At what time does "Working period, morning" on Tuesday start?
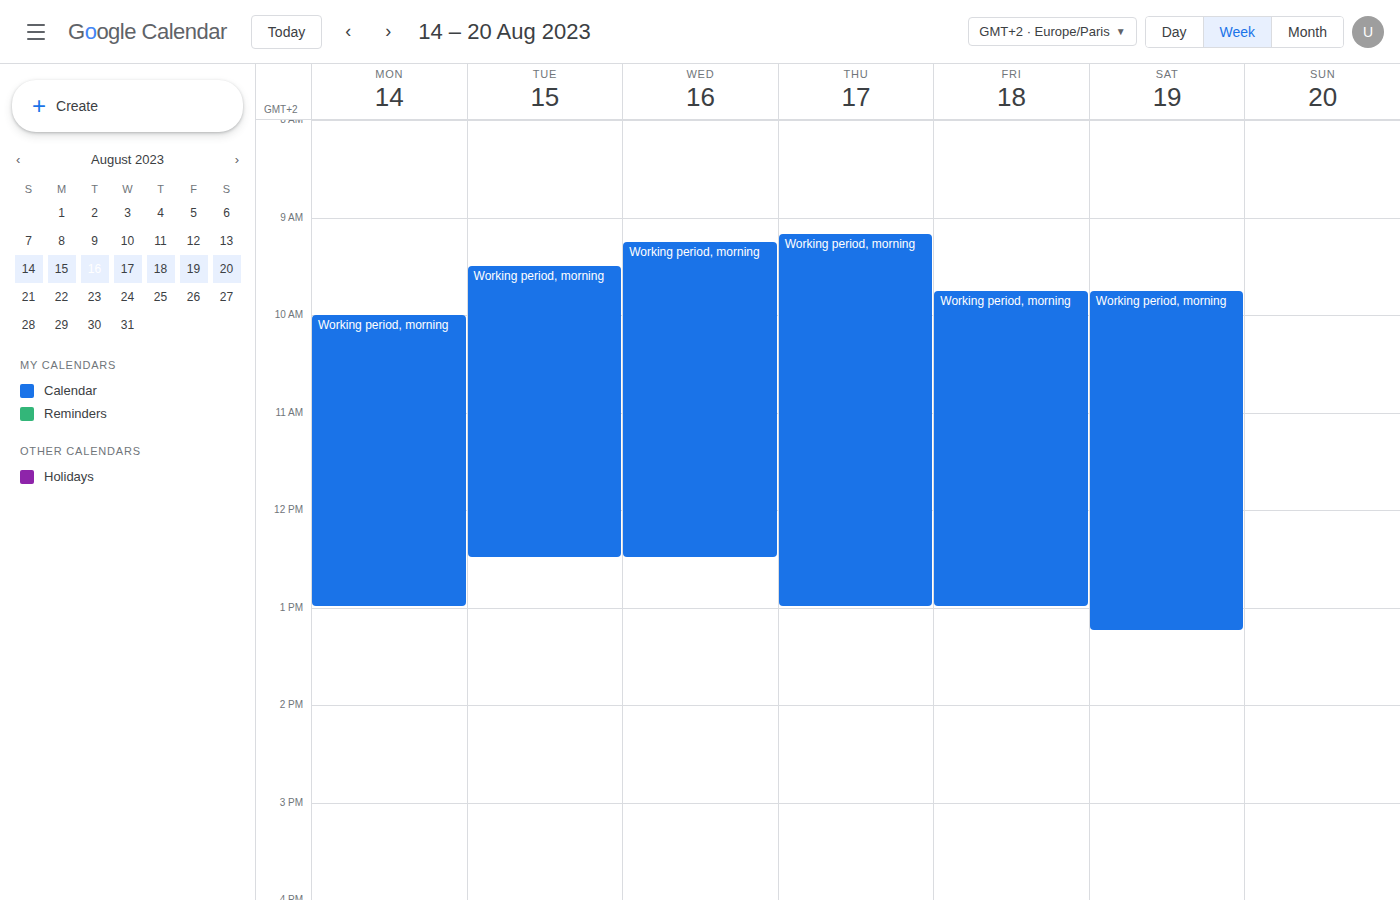
9:30 AM